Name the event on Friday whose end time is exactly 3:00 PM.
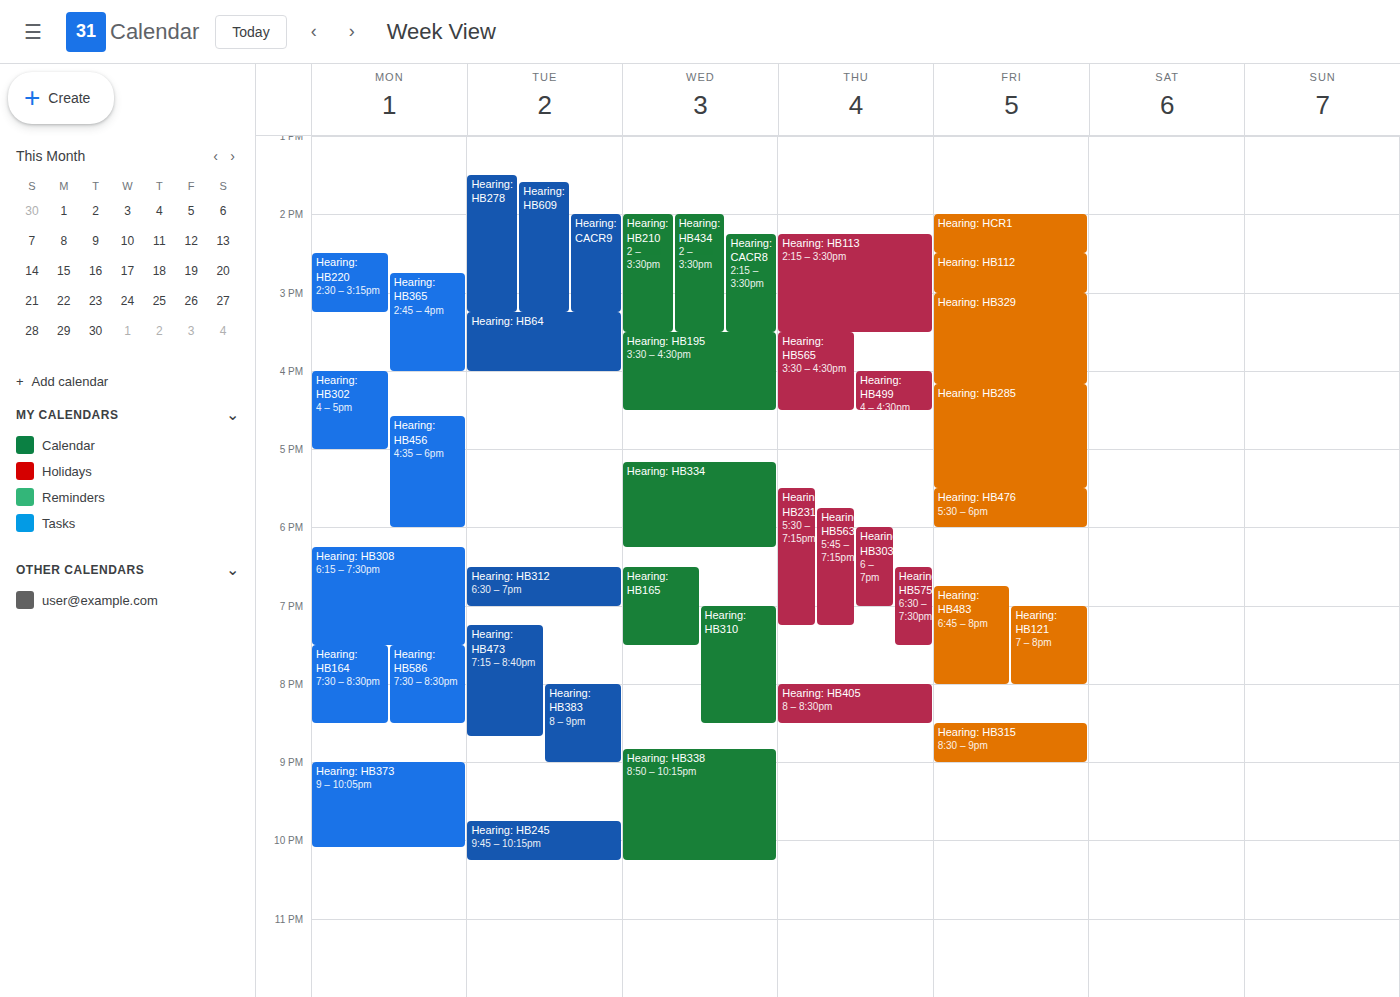
"Hearing: HB112"